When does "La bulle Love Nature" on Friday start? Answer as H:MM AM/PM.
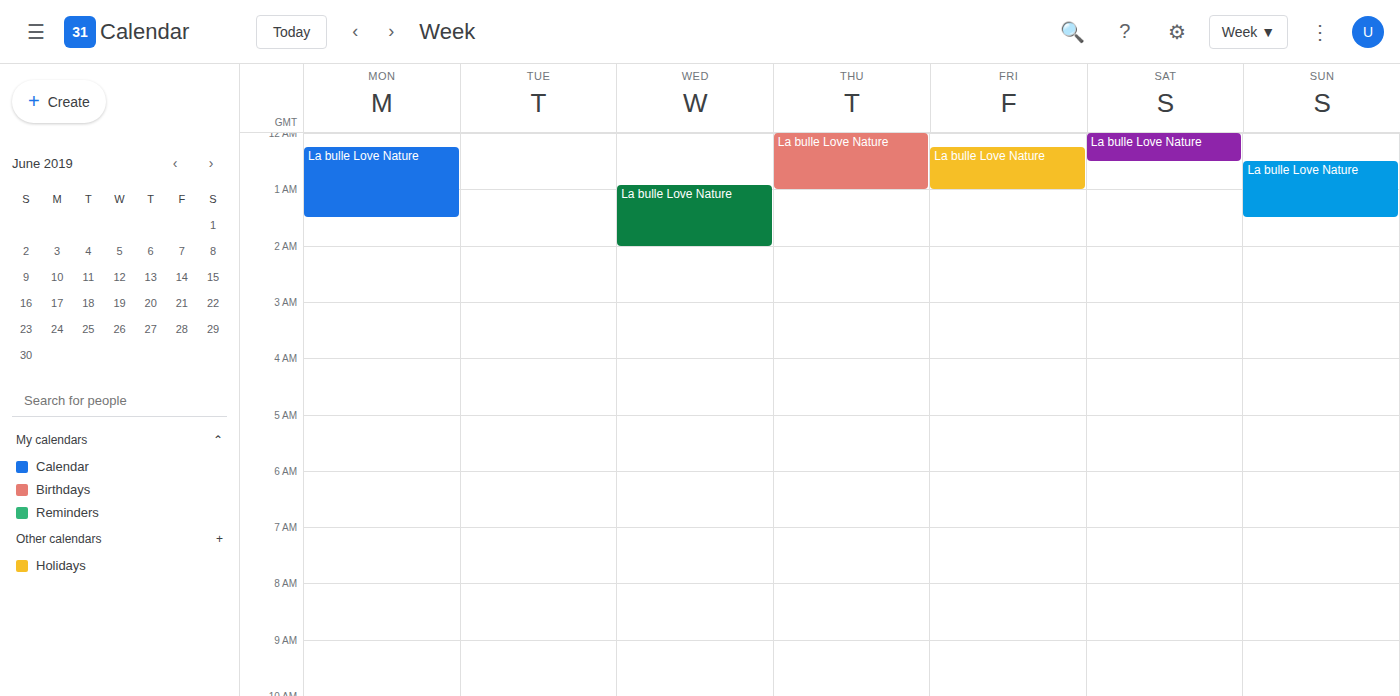
12:15 AM